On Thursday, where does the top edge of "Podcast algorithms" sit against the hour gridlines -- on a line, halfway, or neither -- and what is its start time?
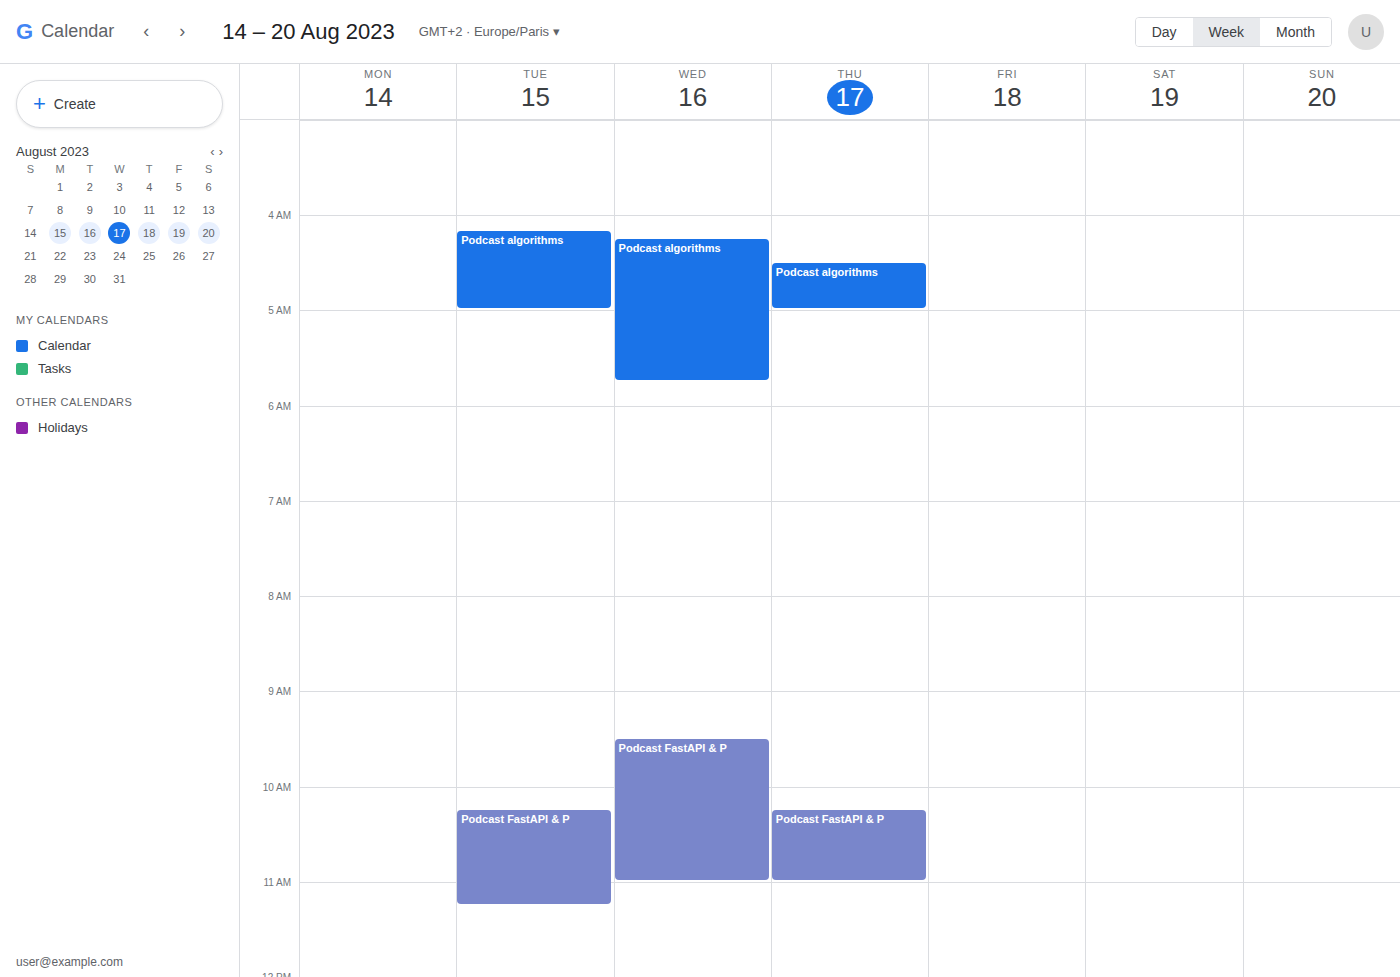
04:30 -- halfway between the 04:00 and 05:00 lines.